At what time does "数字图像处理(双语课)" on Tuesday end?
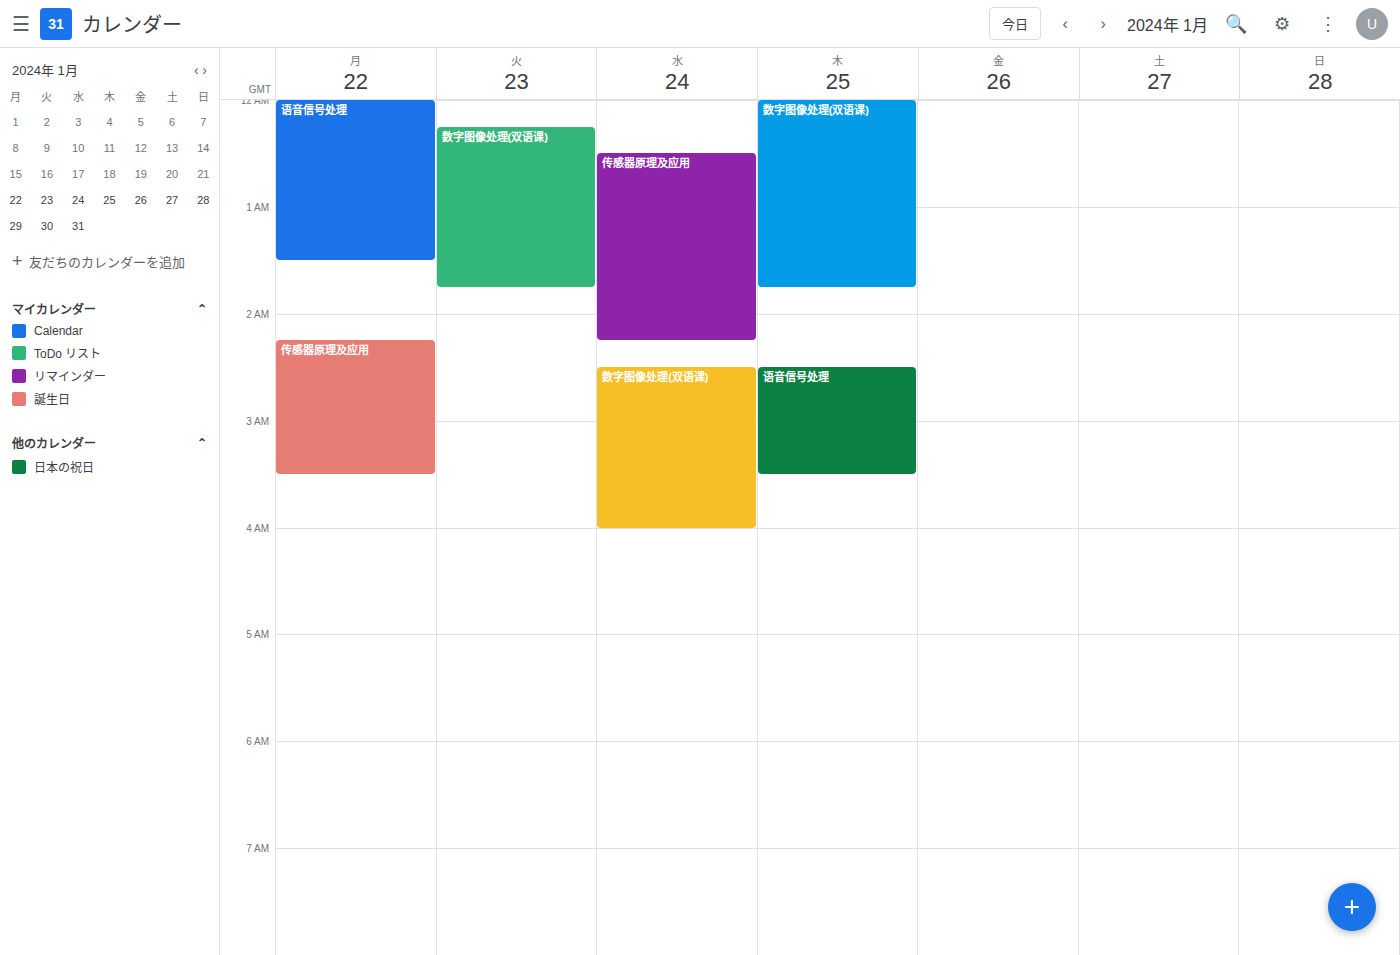
1:45 AM